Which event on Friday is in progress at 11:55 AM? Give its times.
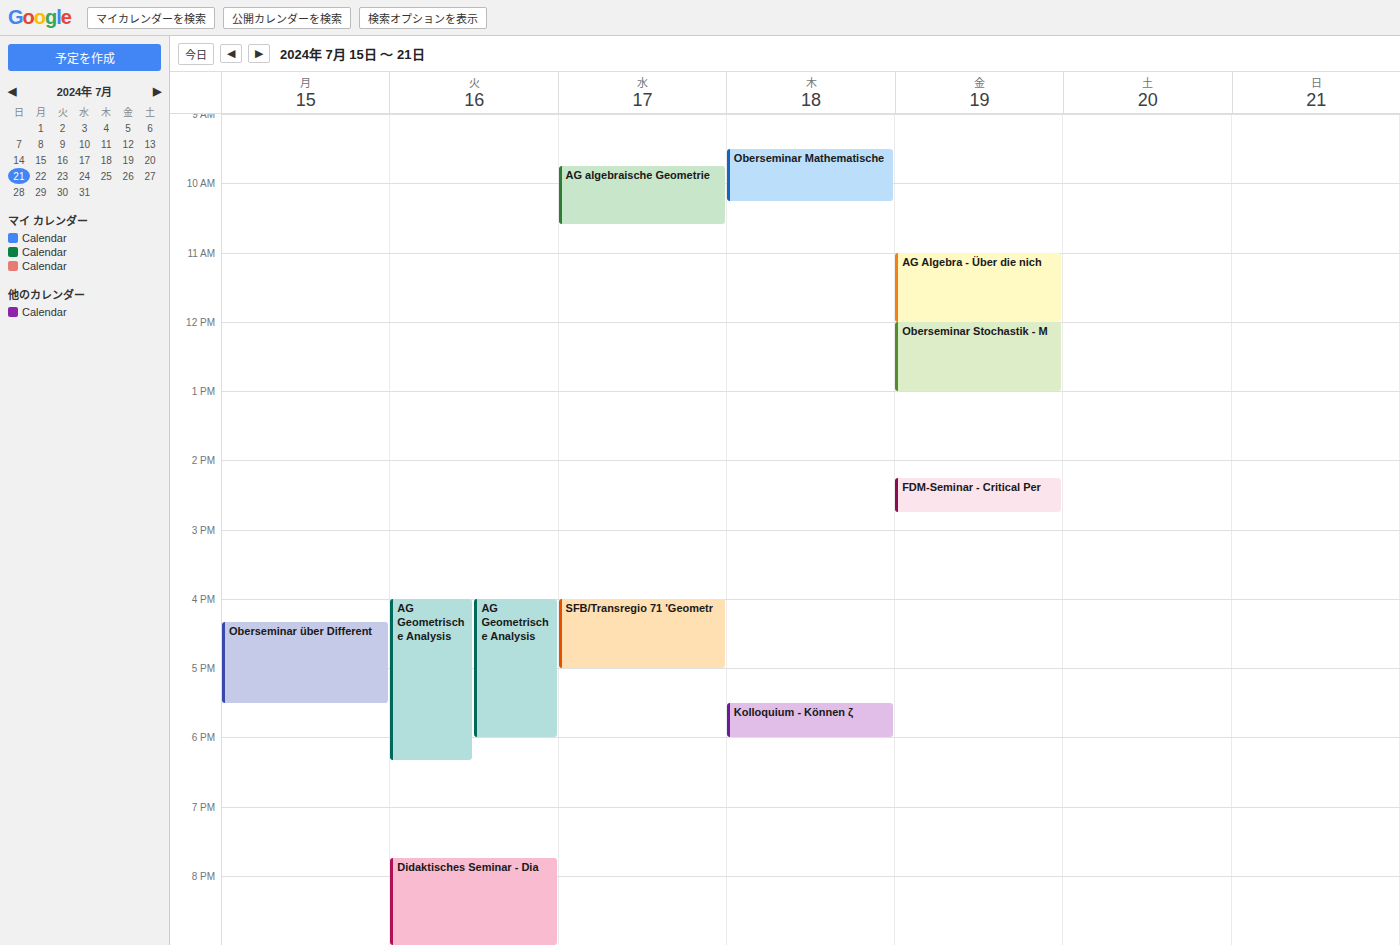
"AG Algebra - Über die nich", 11:00 AM to 12:00 PM